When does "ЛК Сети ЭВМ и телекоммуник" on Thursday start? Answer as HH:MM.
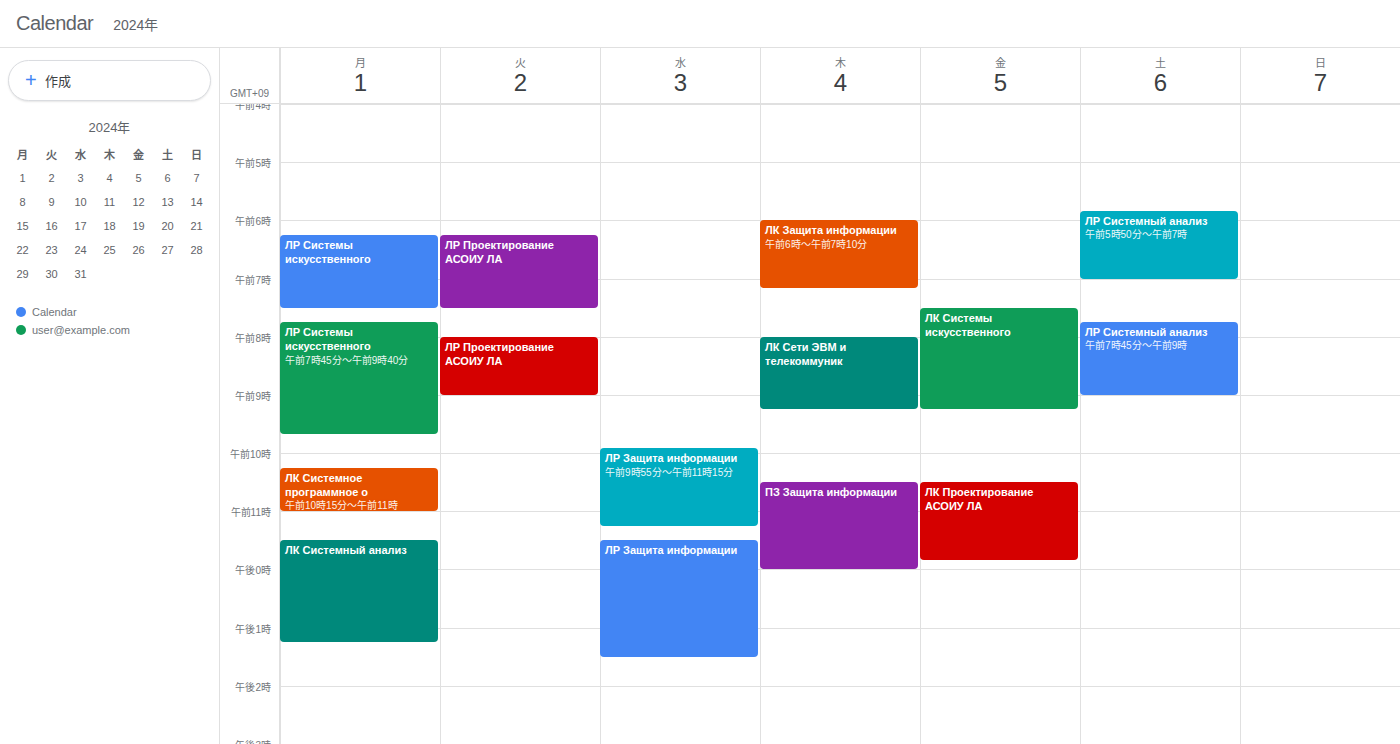
08:00